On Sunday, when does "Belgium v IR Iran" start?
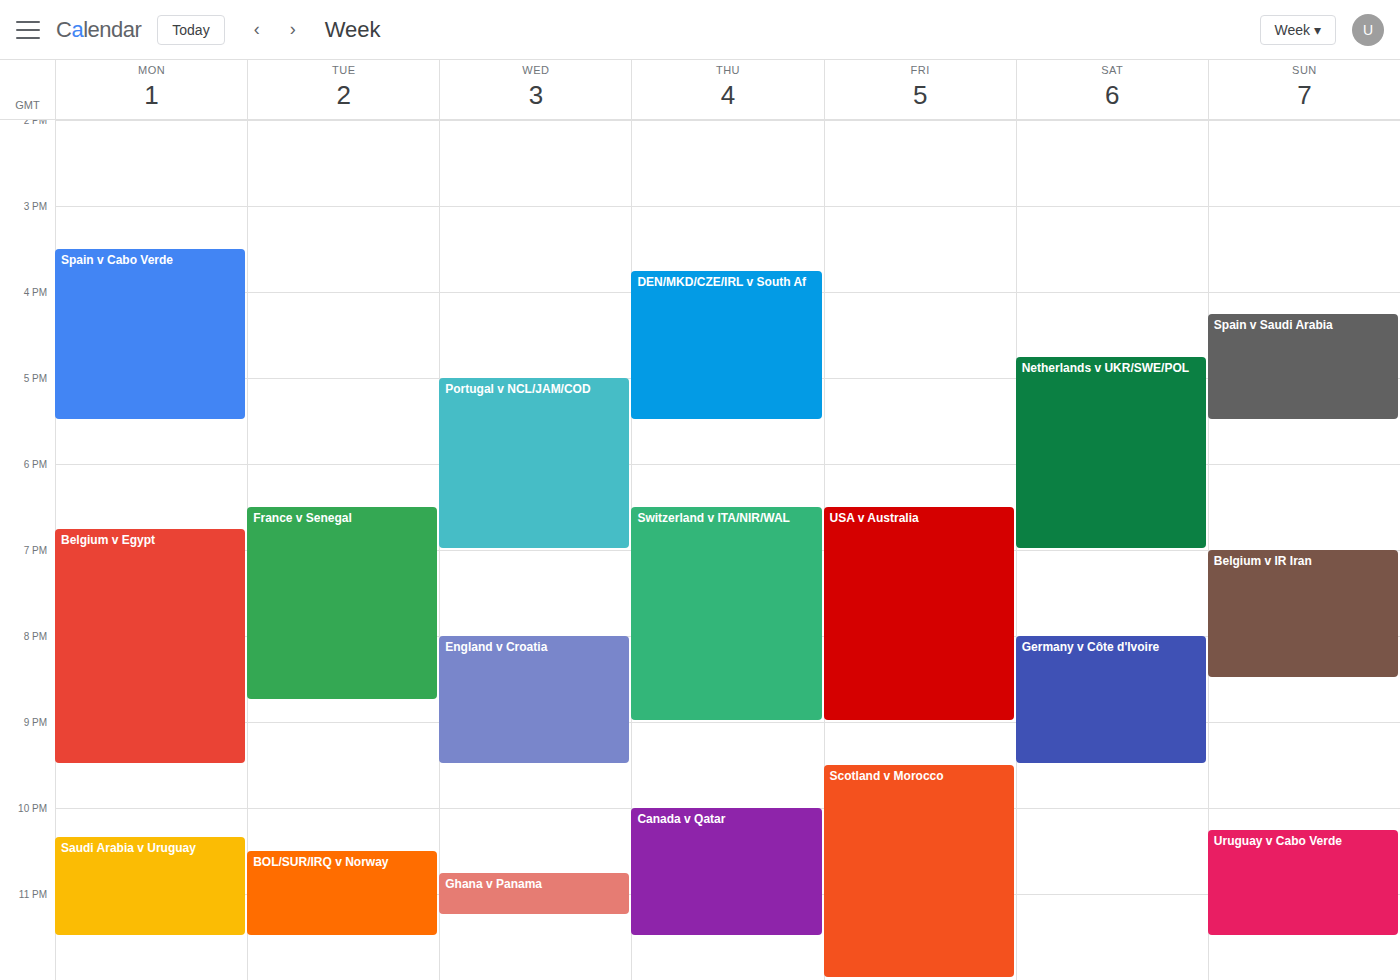
7:00 PM